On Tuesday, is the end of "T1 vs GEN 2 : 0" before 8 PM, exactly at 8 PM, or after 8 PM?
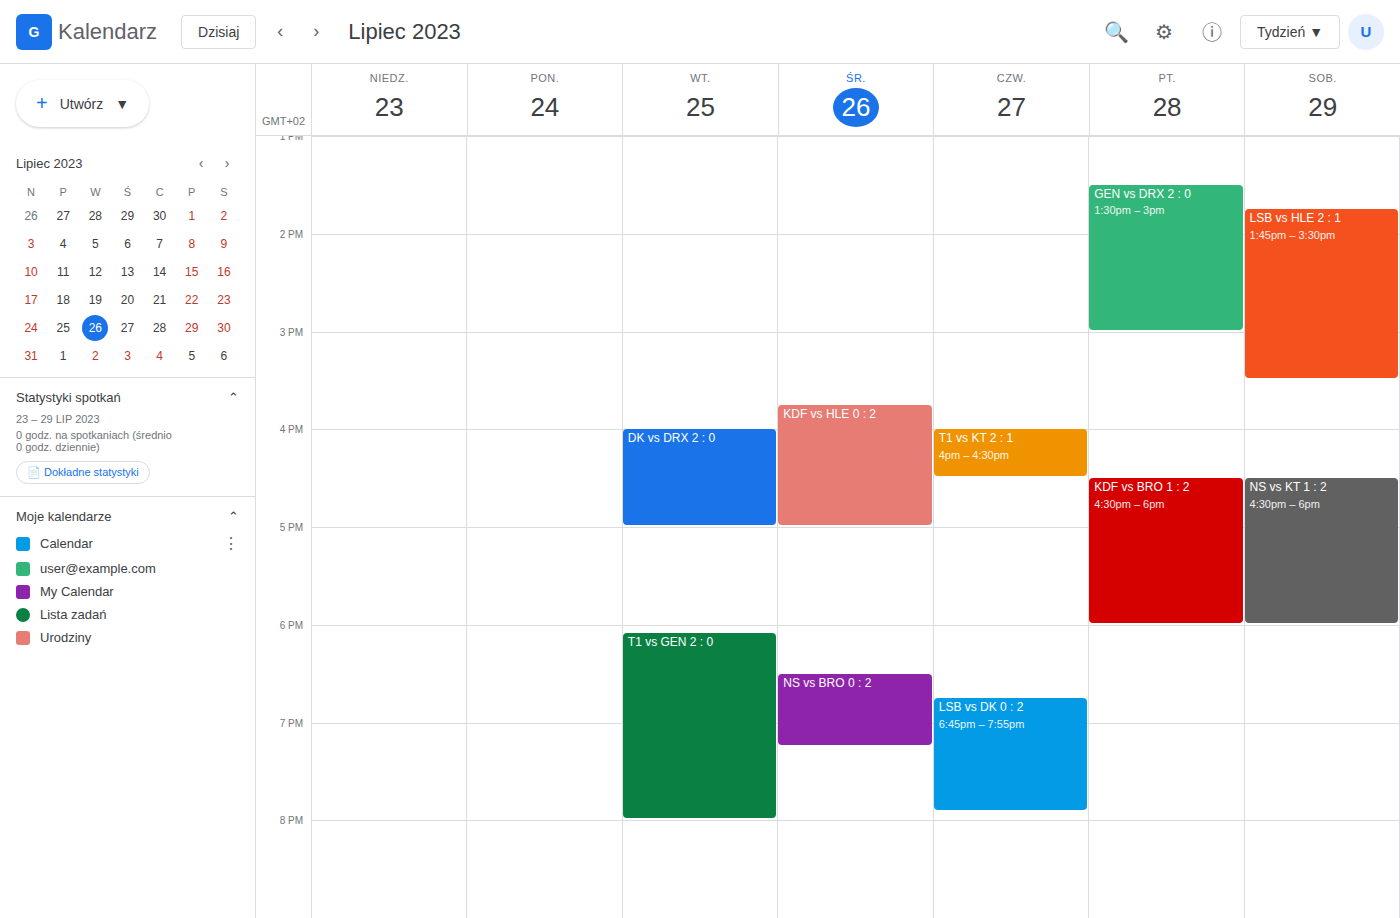
8:00 PM -- exactly at 8 PM, on the 8 PM line.